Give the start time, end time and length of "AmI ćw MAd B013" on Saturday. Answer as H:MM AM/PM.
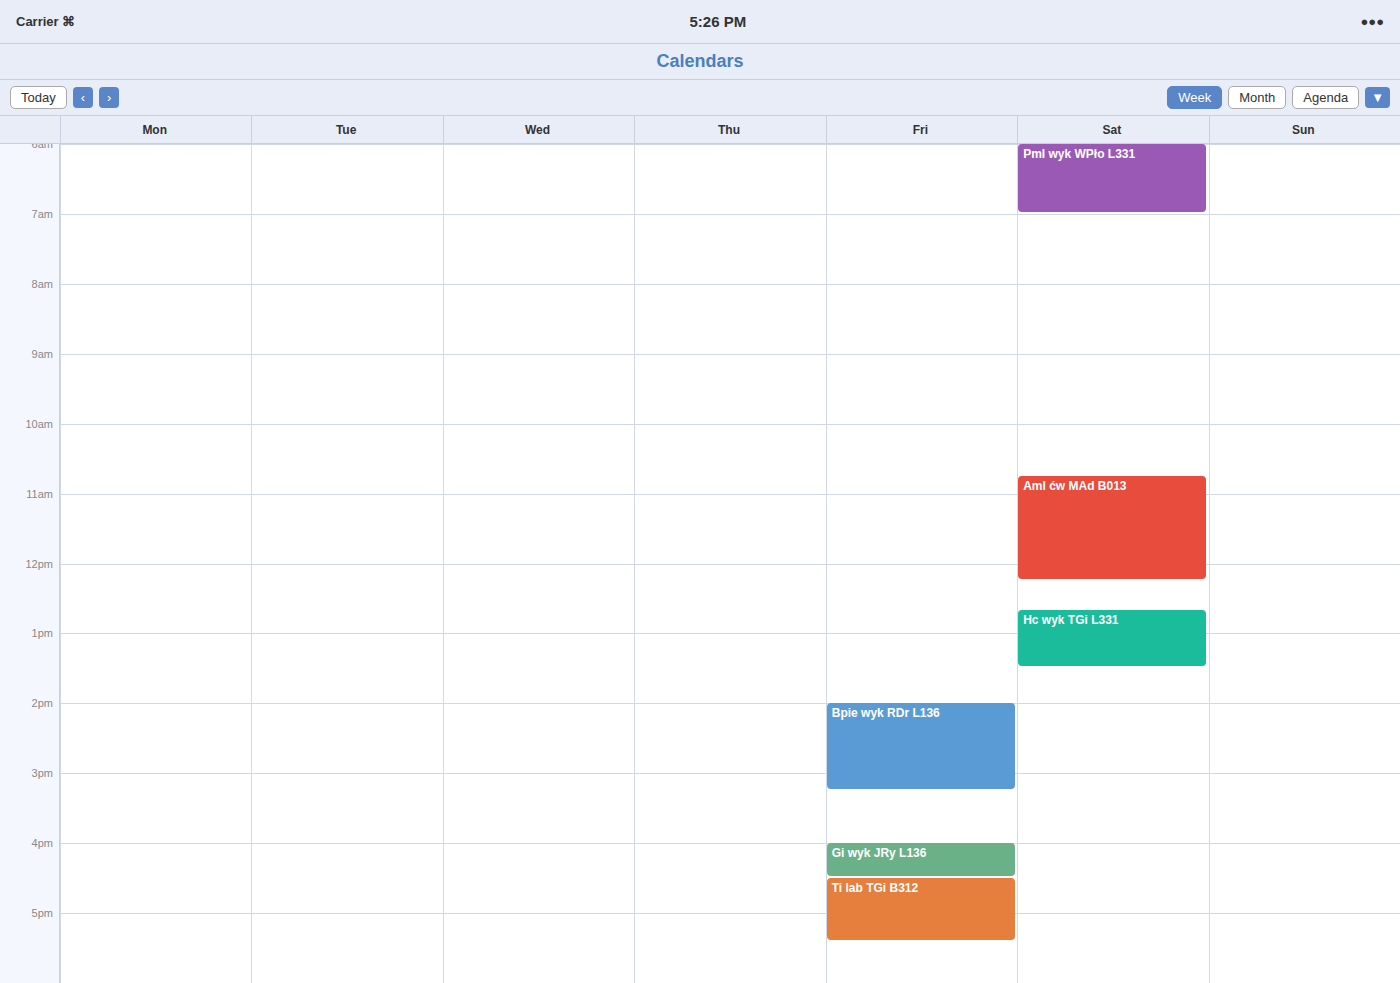
10:45 AM to 12:15 PM, 1 hour 30 minutes